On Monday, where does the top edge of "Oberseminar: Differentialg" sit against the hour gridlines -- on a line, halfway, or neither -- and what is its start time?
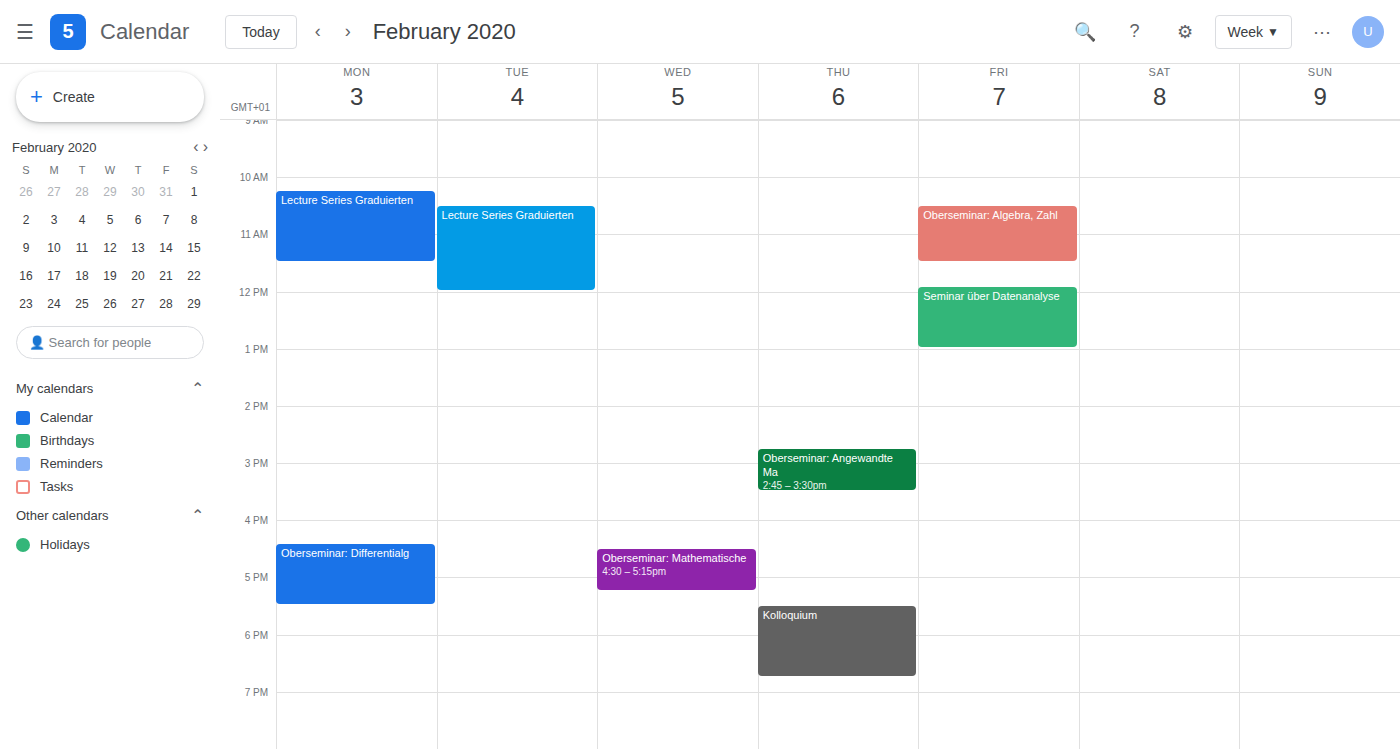
4:25 PM -- neither: 25 minutes below the 4 PM line and 35 minutes above the 5 PM line.